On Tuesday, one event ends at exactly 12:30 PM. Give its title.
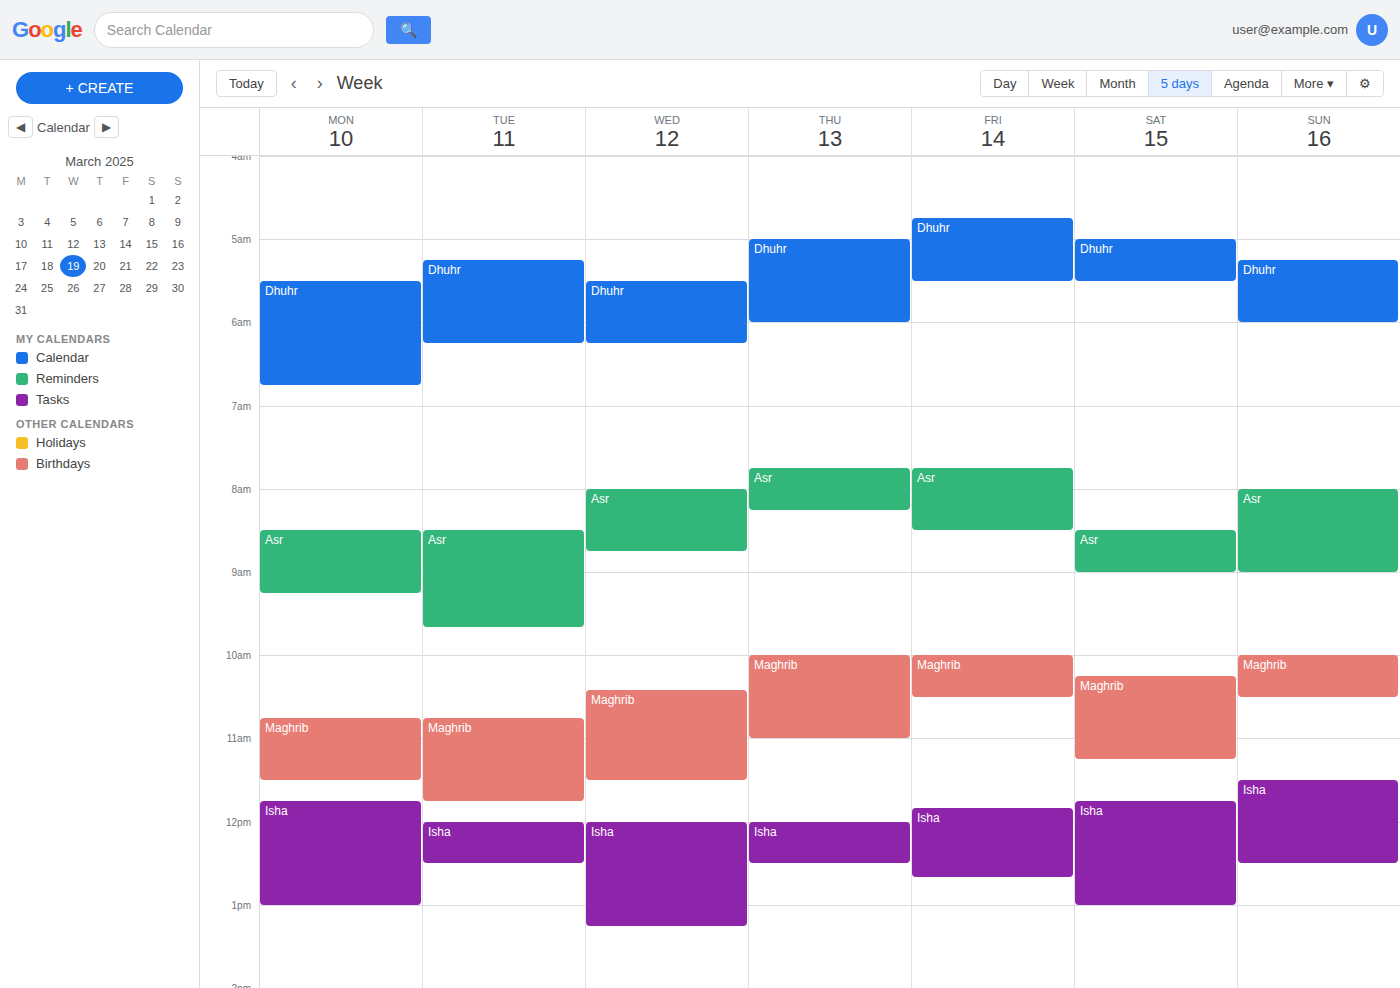
"Isha"